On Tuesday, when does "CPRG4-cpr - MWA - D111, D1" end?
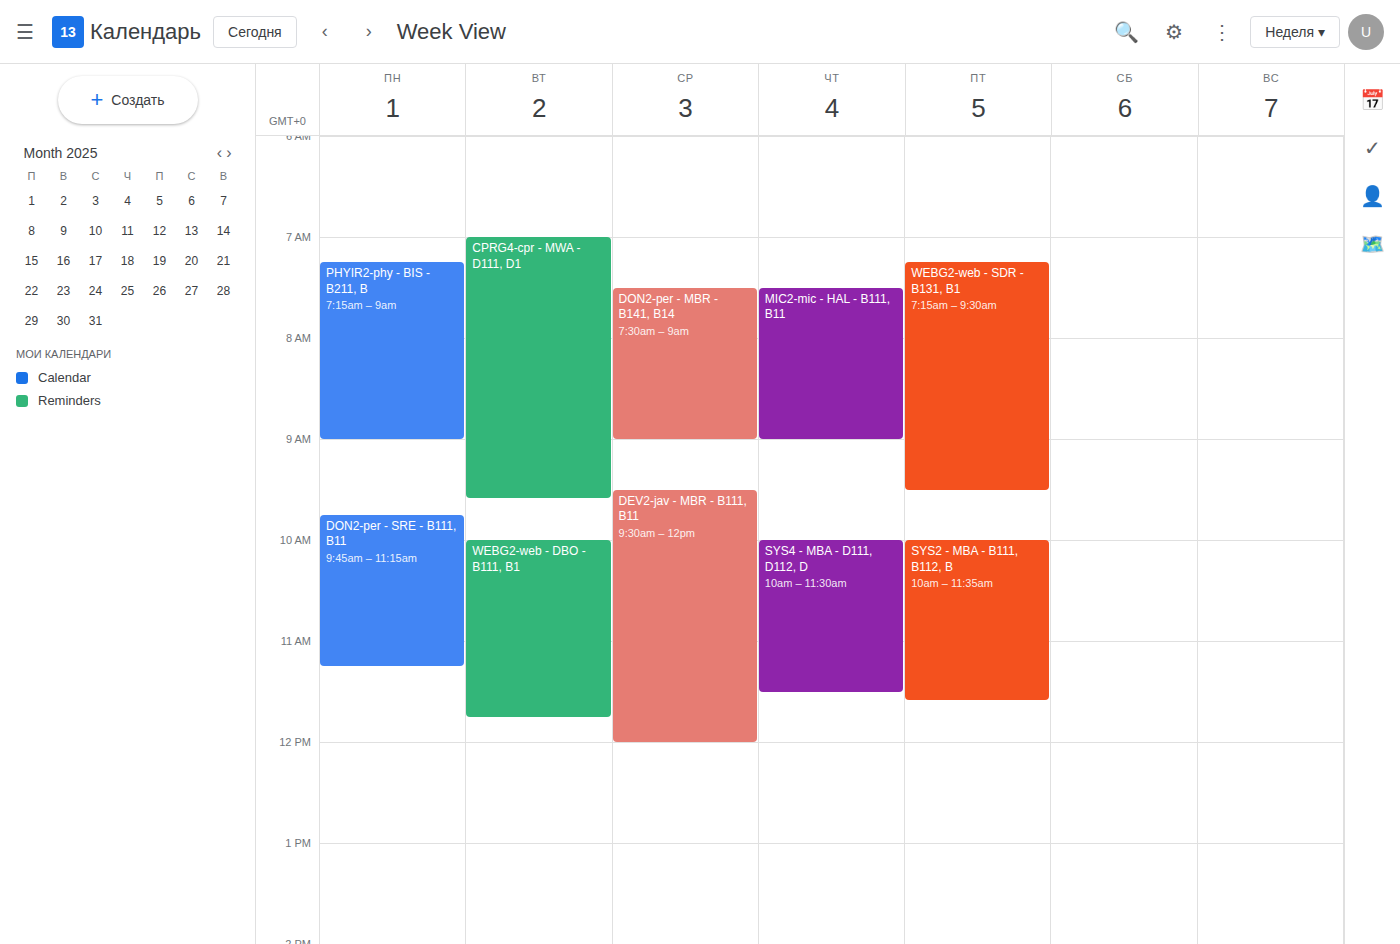
9:35 AM